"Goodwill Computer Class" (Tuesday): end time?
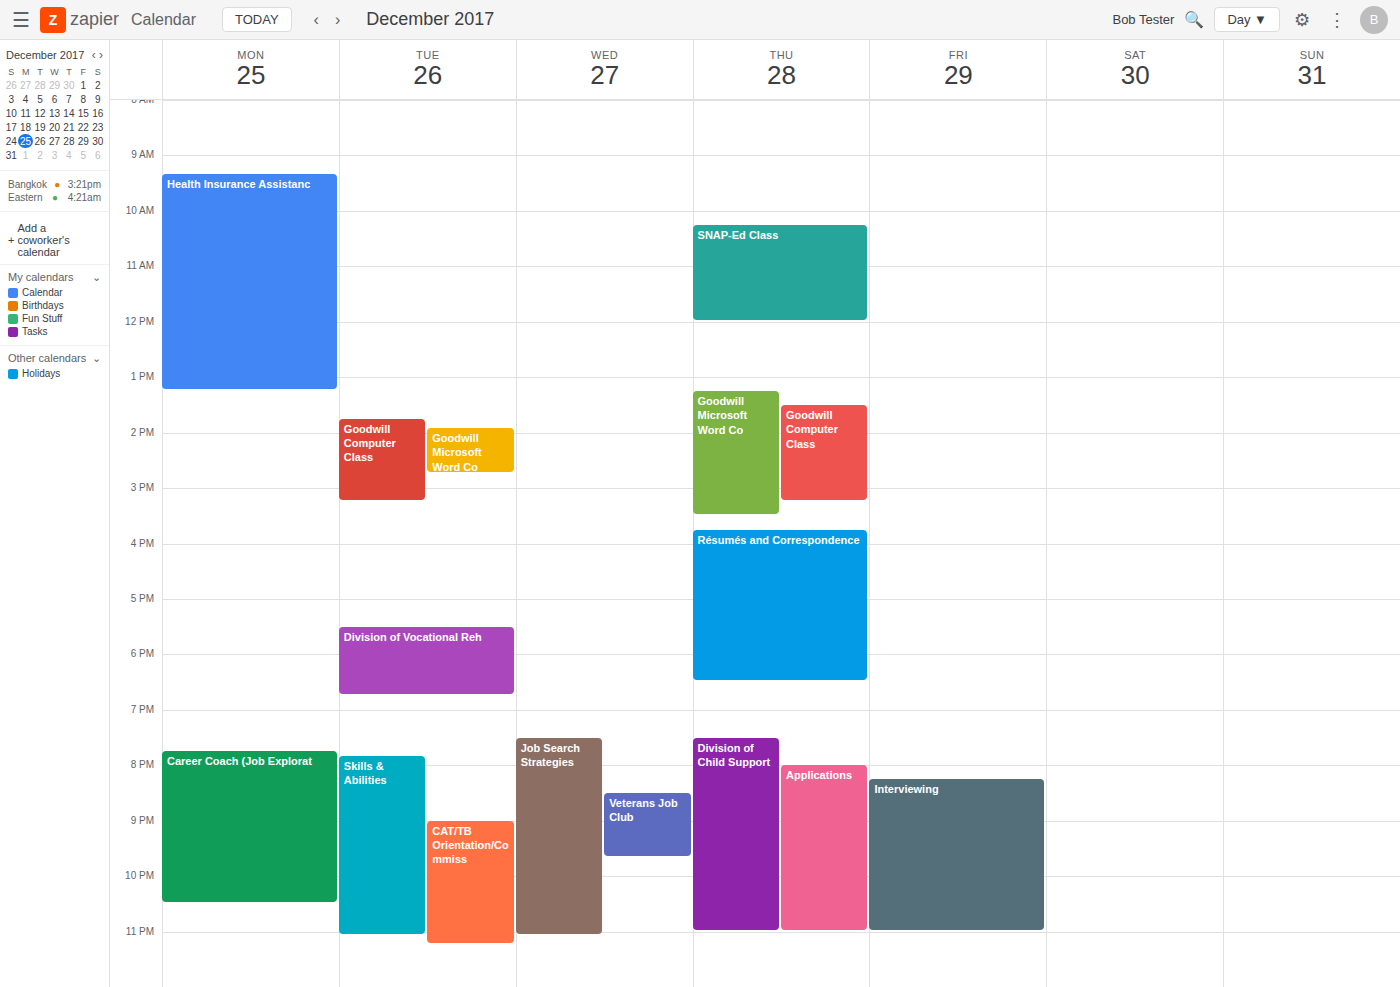
3:15 PM